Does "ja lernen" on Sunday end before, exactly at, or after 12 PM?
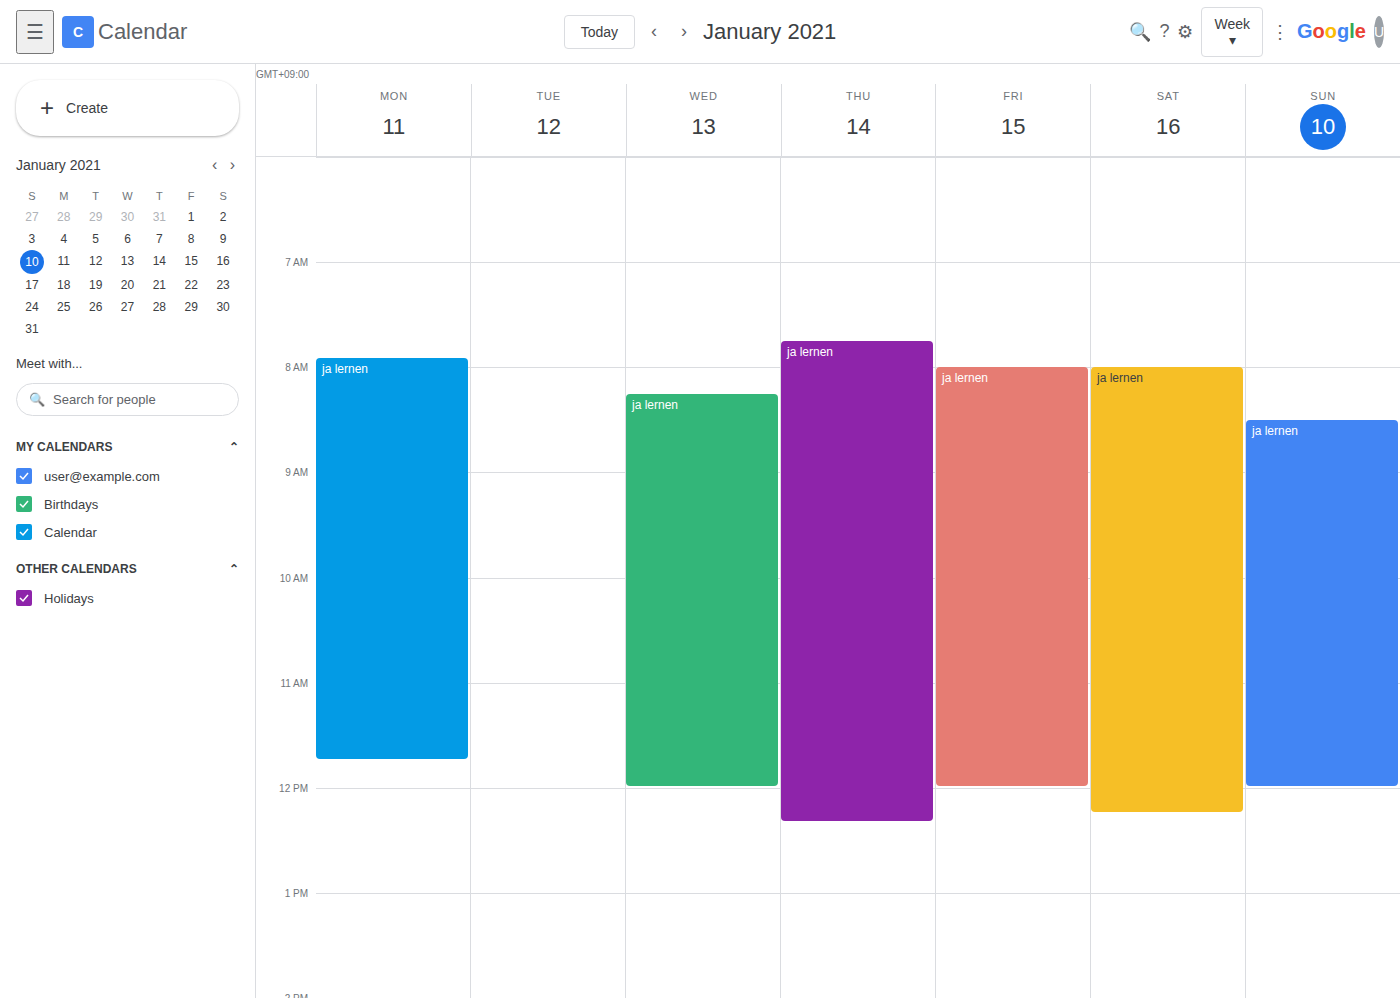
12:00 PM -- exactly at 12 PM, on the 12 PM line.